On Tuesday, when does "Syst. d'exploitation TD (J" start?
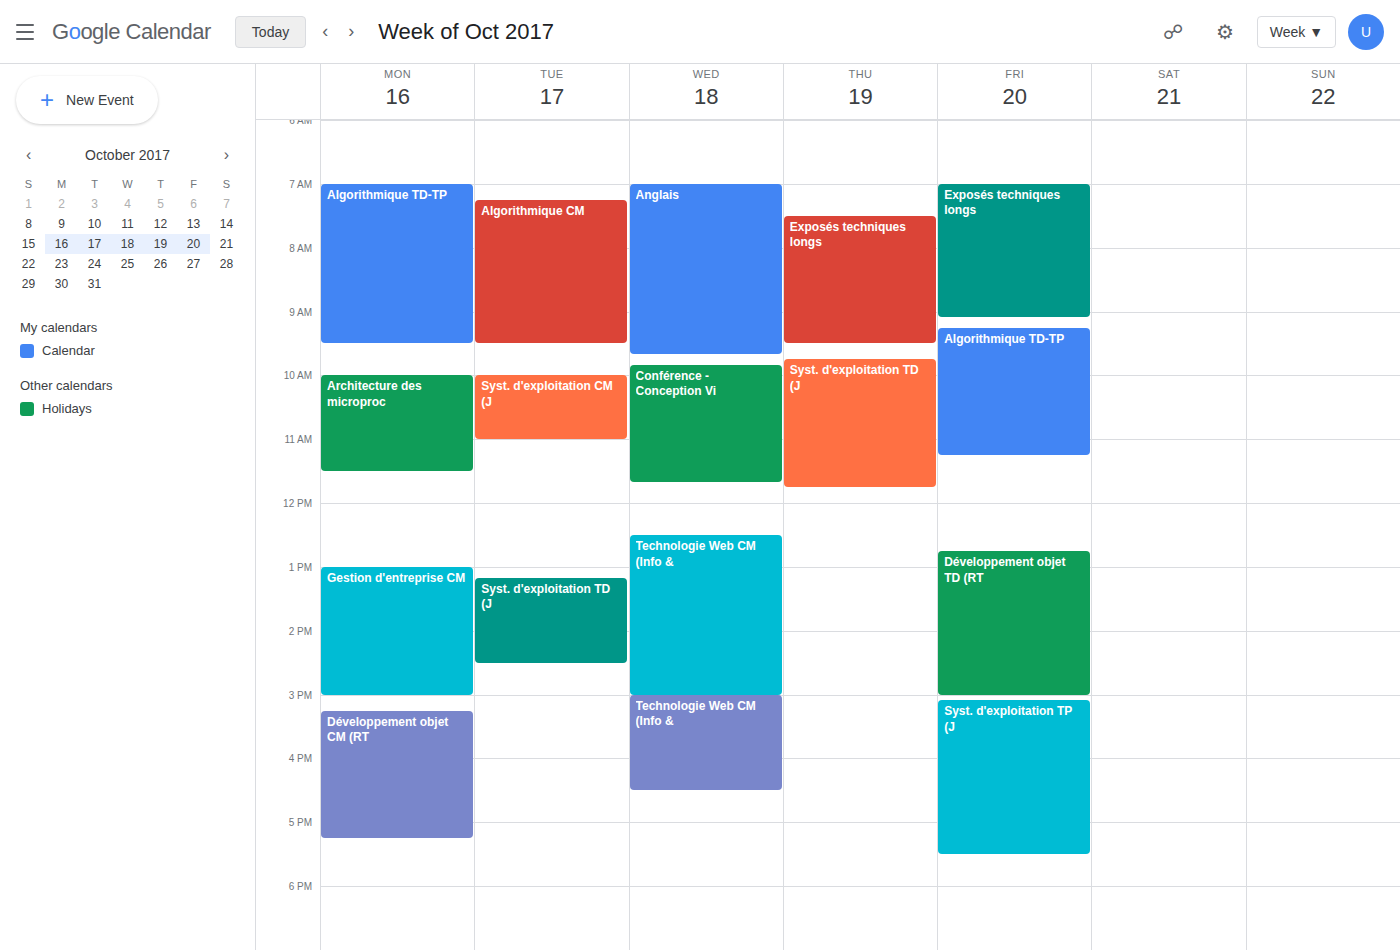
13:10